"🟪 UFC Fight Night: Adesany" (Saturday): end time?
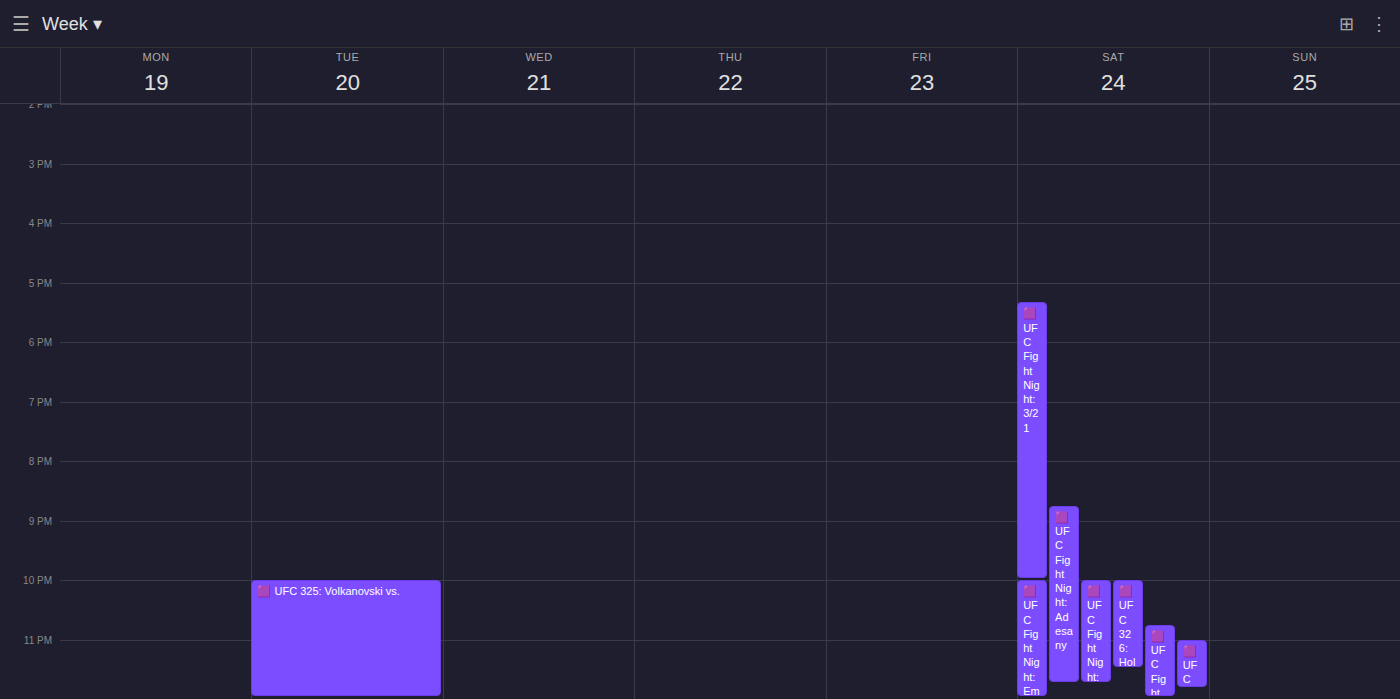
23:45